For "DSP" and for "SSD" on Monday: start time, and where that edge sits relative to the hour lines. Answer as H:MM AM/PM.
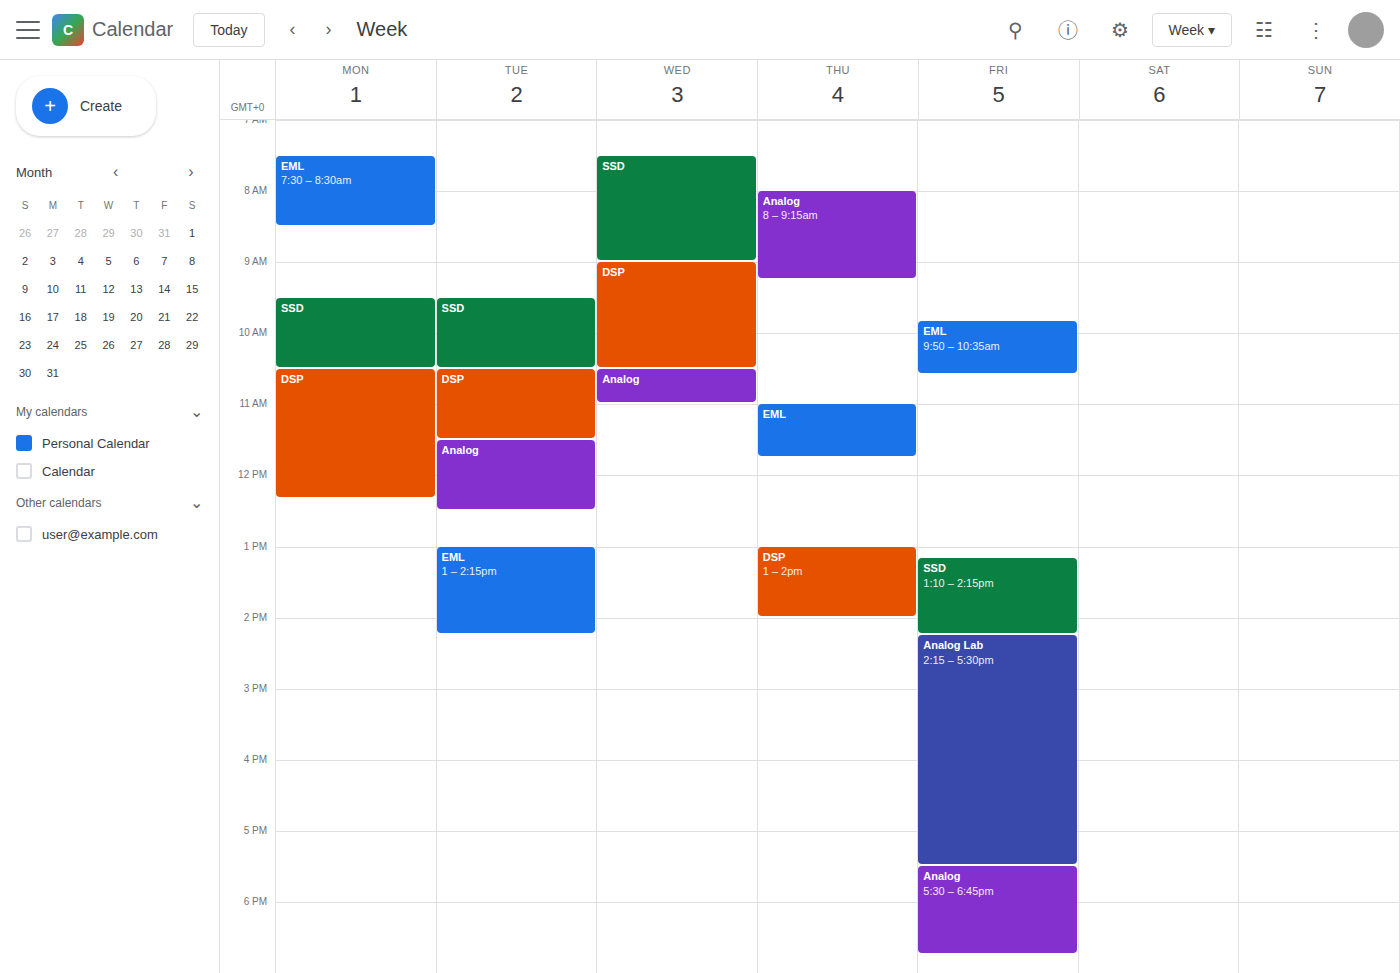
"DSP": 10:30 AM, halfway between the 10 AM and 11 AM lines. "SSD": 9:30 AM, halfway between the 9 AM and 10 AM lines.